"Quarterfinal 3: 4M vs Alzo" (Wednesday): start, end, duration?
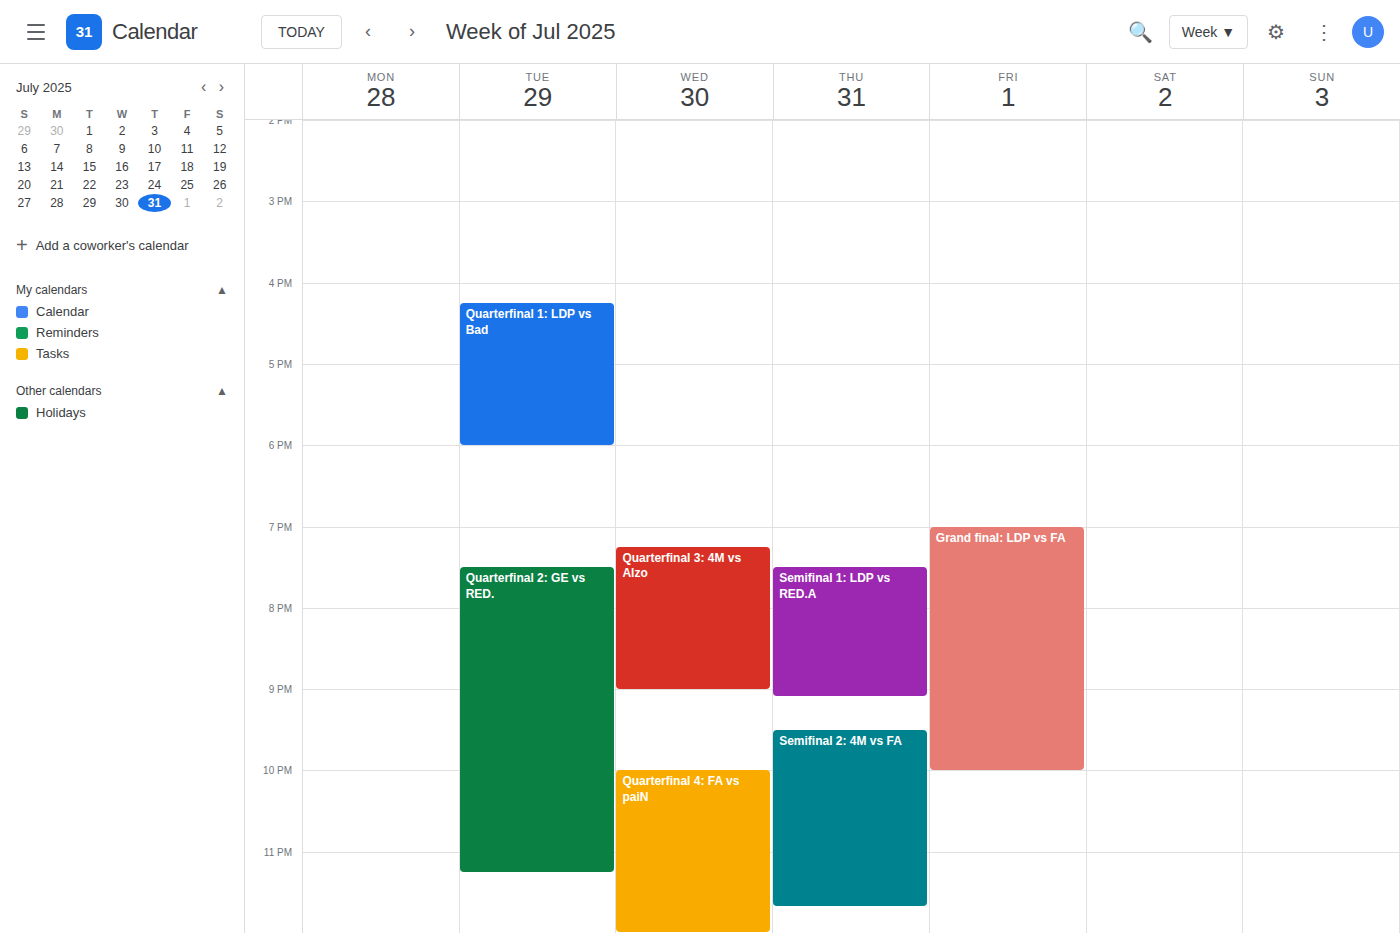
7:15 PM to 9:00 PM, 1 hour 45 minutes